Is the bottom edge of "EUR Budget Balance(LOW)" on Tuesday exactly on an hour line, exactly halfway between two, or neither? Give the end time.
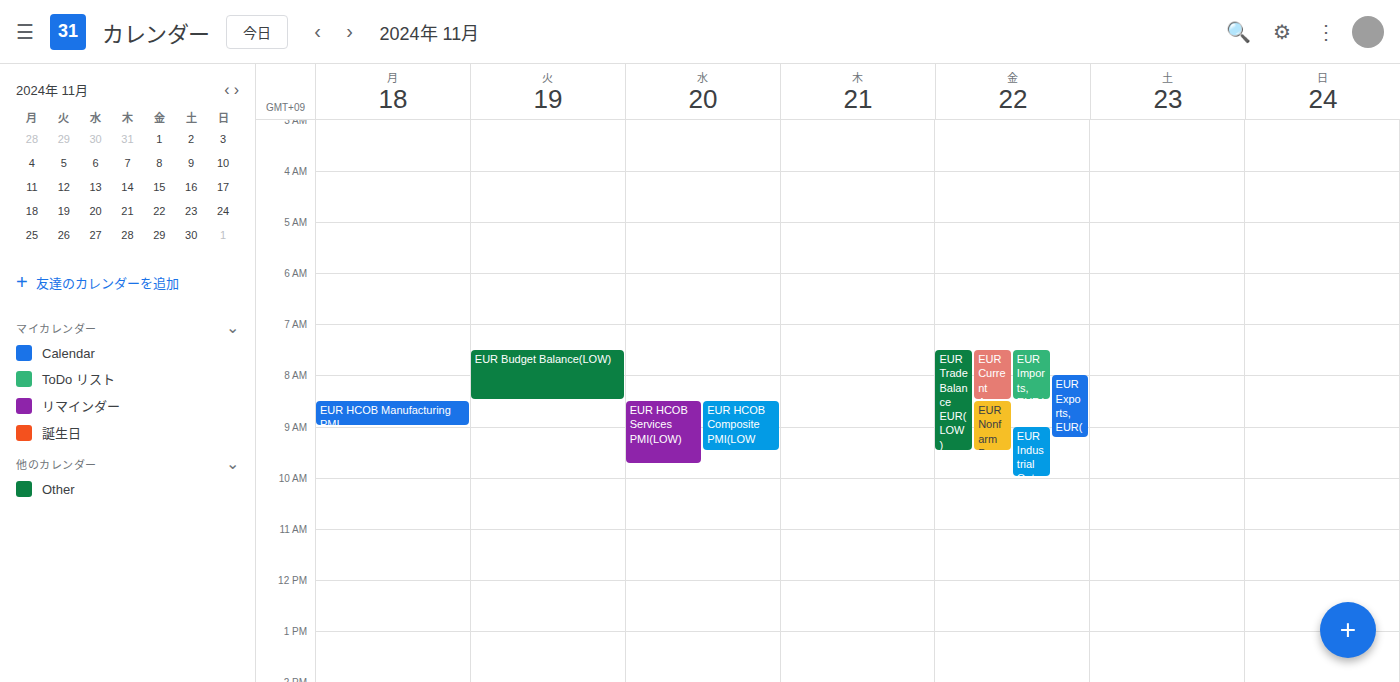
08:30 -- halfway between the 08:00 and 09:00 lines.